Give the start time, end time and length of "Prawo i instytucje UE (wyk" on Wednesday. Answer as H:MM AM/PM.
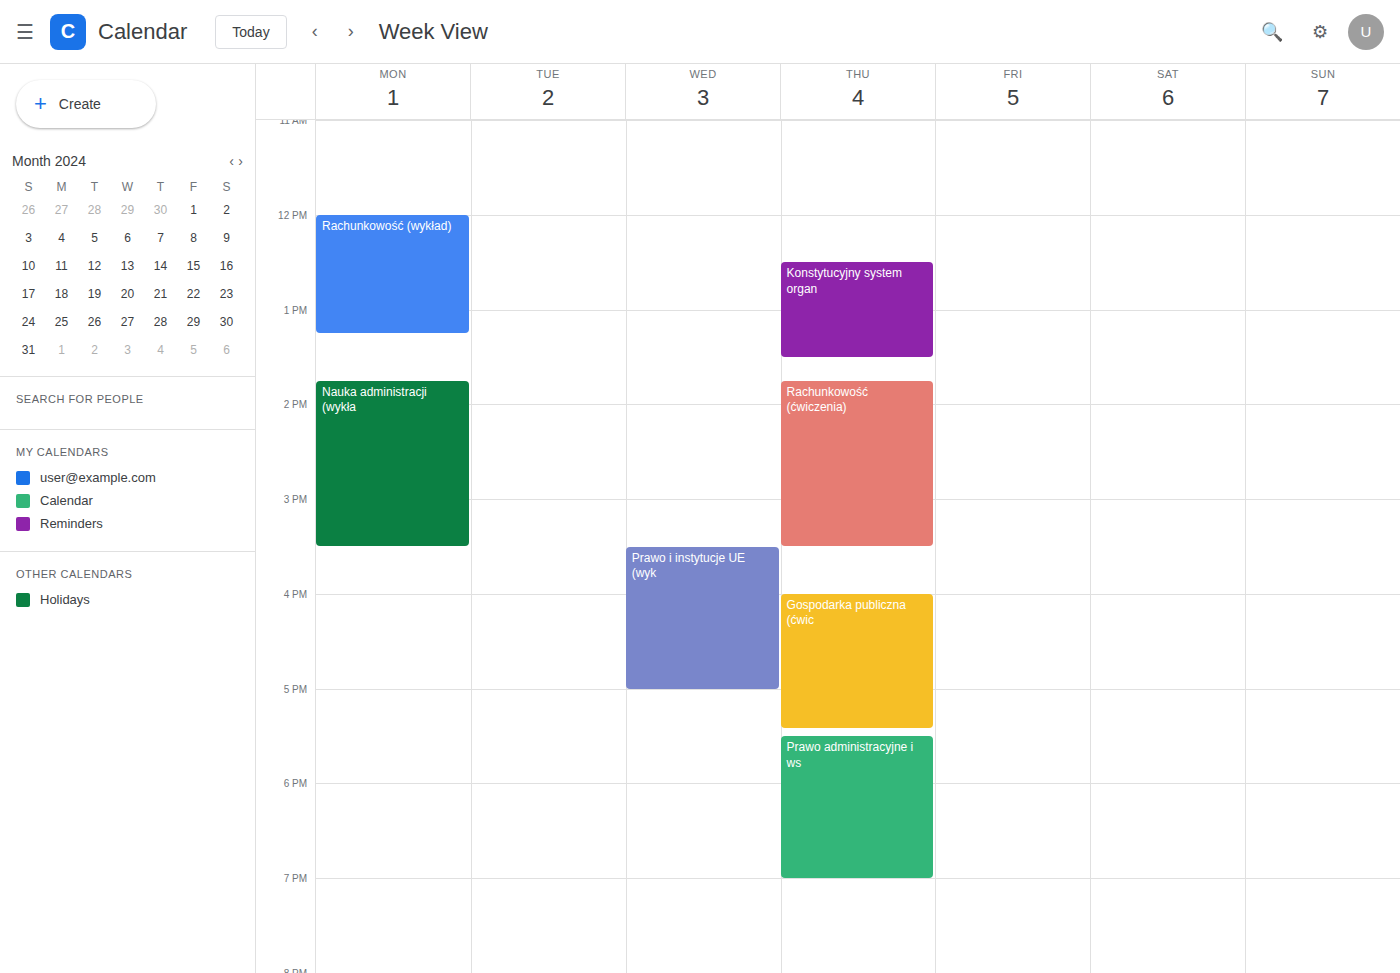
3:30 PM to 5:00 PM, 1 hour 30 minutes